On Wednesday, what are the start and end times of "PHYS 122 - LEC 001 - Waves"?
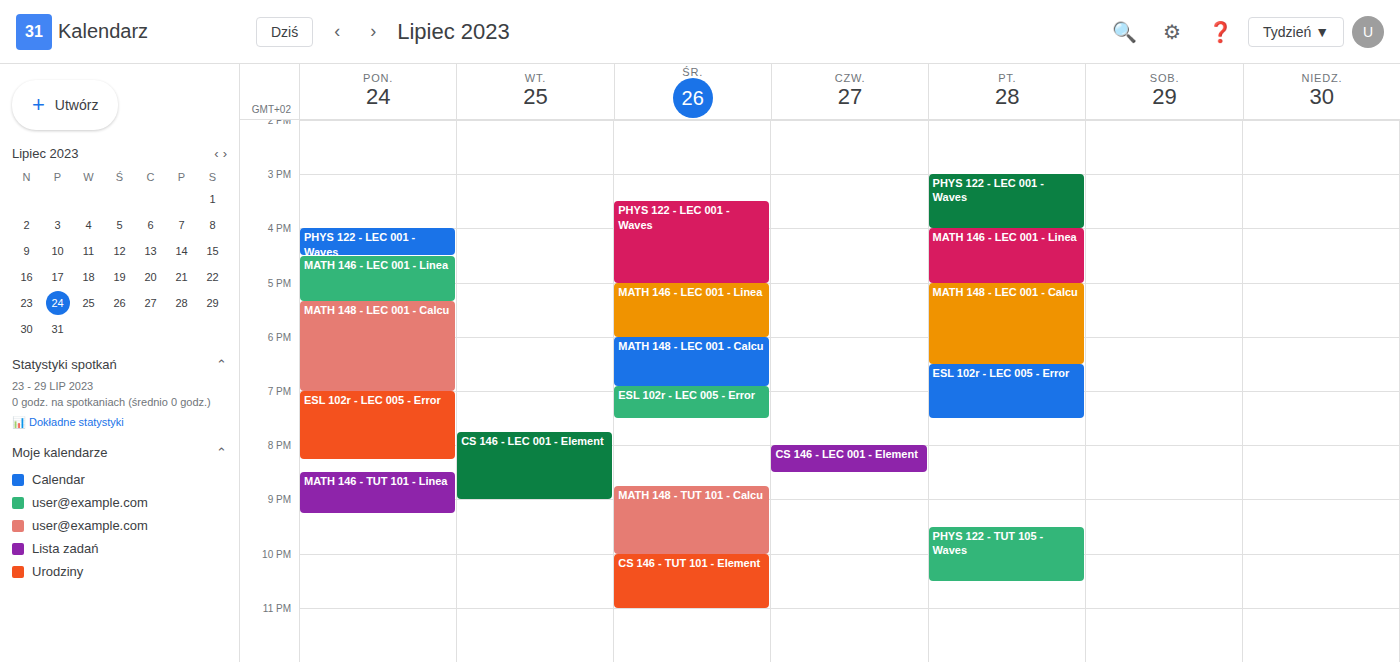
3:30 PM to 5:00 PM